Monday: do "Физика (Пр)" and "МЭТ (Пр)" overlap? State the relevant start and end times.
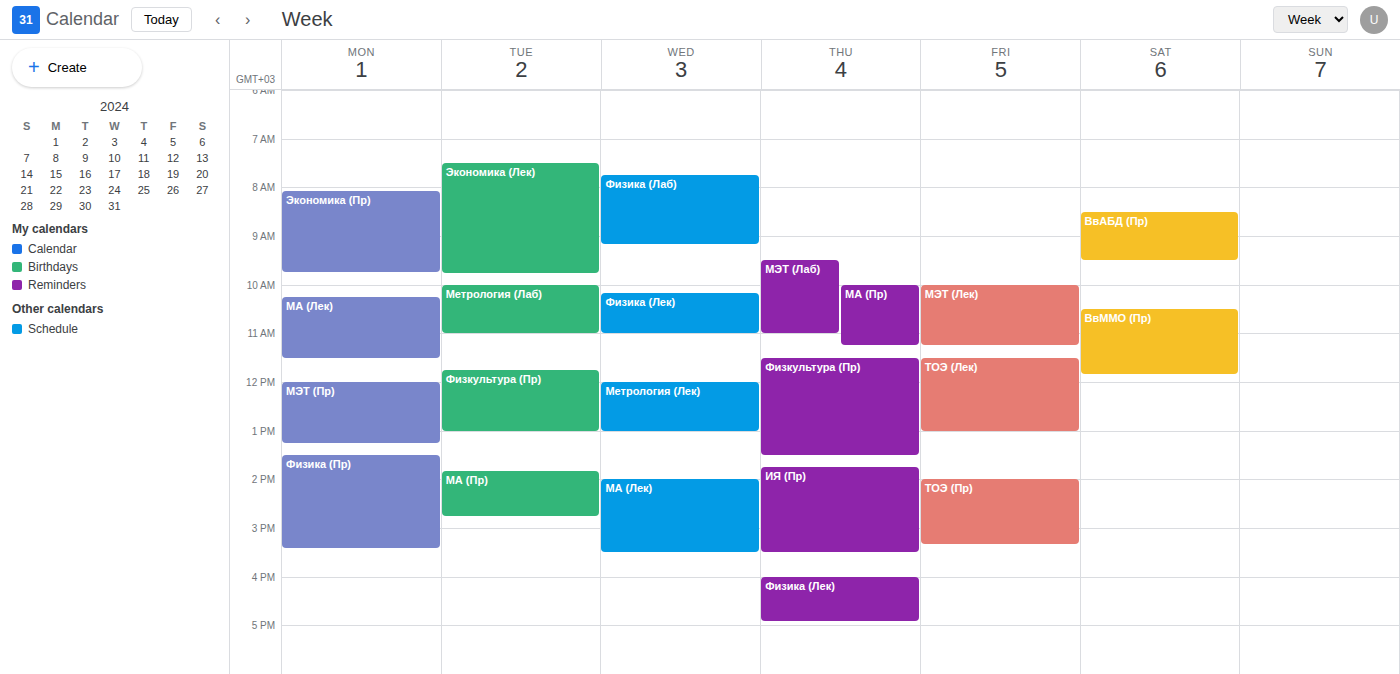
"МЭТ (Пр)" ends at 1:15 PM and "Физика (Пр)" starts at 1:30 PM -- no overlap.